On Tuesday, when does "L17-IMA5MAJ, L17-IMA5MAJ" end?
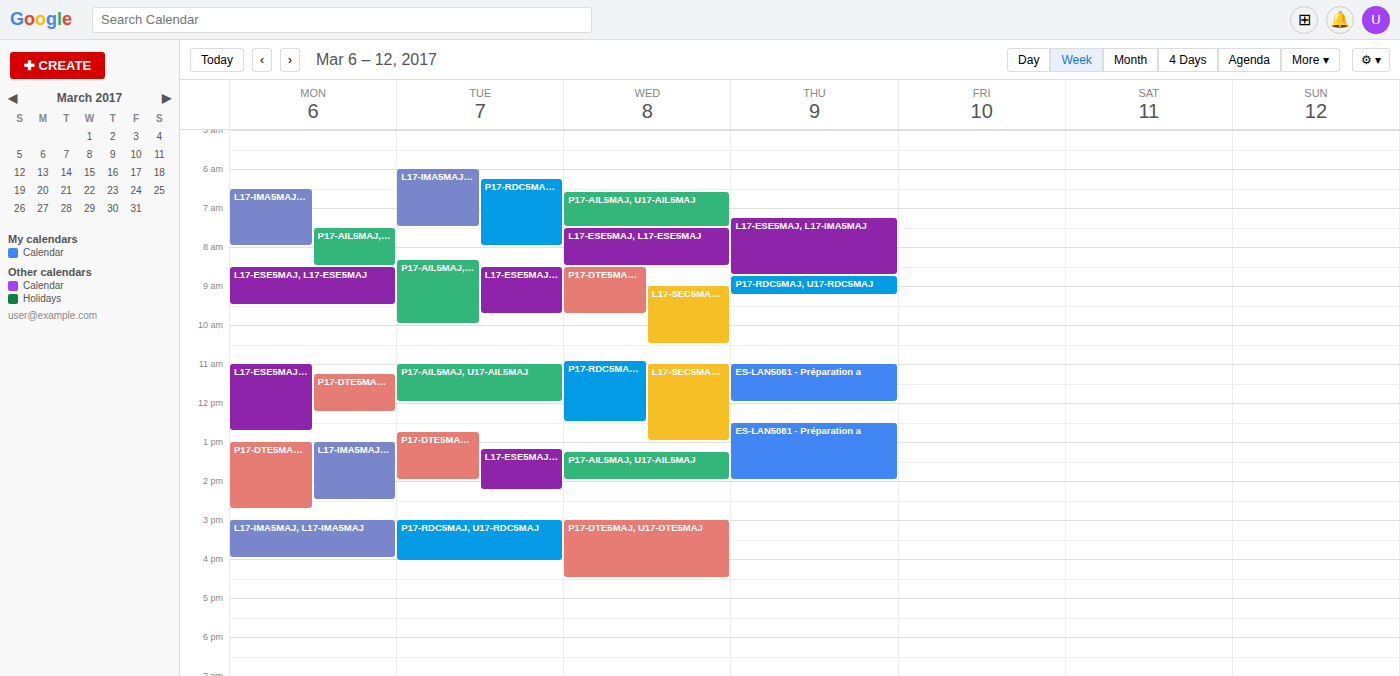
7:30 AM